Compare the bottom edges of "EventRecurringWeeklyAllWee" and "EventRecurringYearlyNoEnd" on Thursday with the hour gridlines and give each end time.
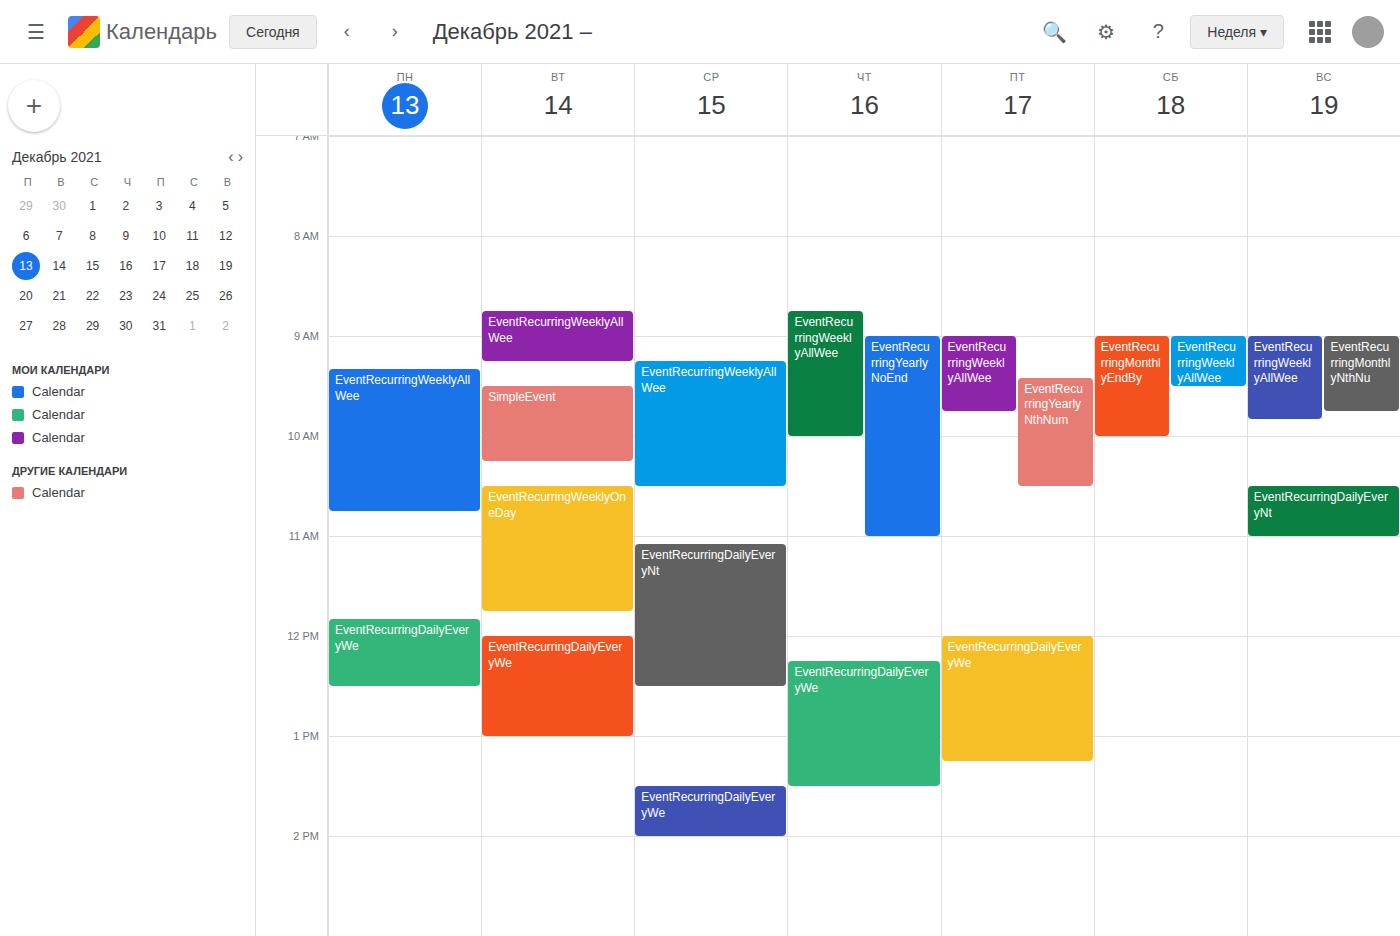
"EventRecurringWeeklyAllWee": 10:00 AM, exactly on the 10 AM line. "EventRecurringYearlyNoEnd": 11:00 AM, exactly on the 11 AM line.